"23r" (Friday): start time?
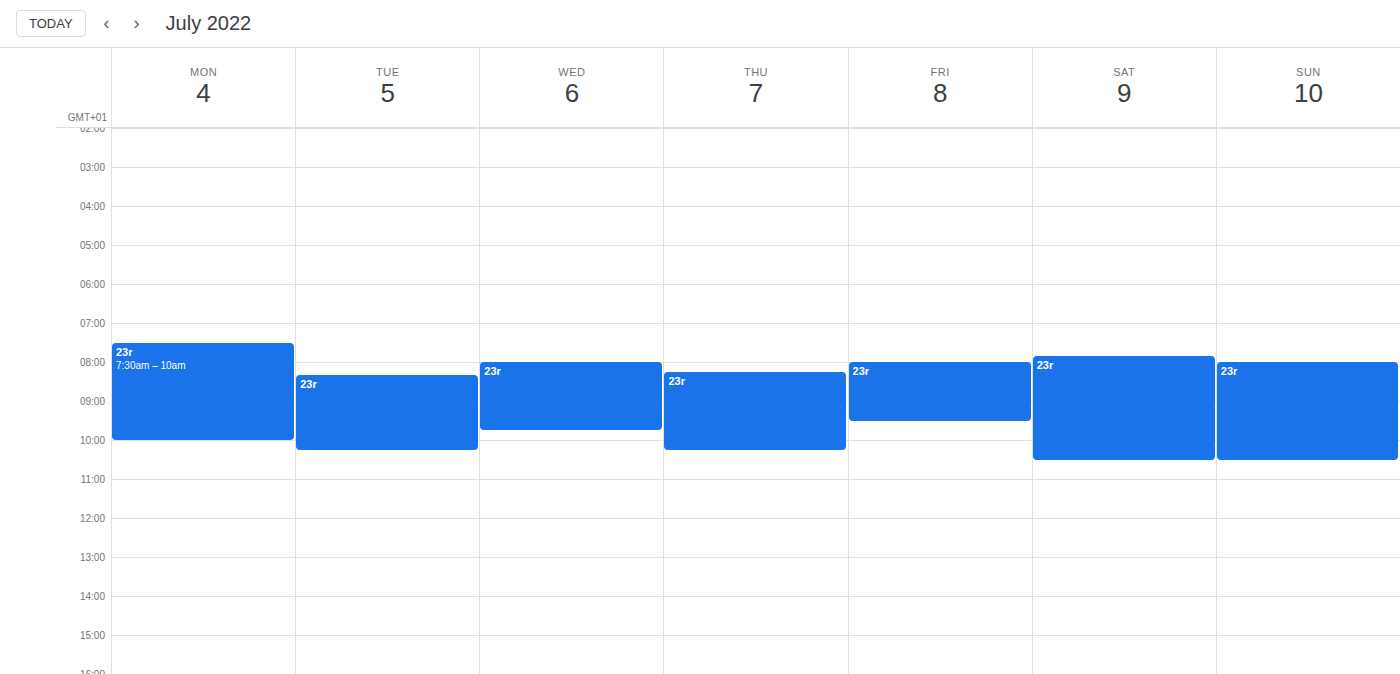
8:00 AM